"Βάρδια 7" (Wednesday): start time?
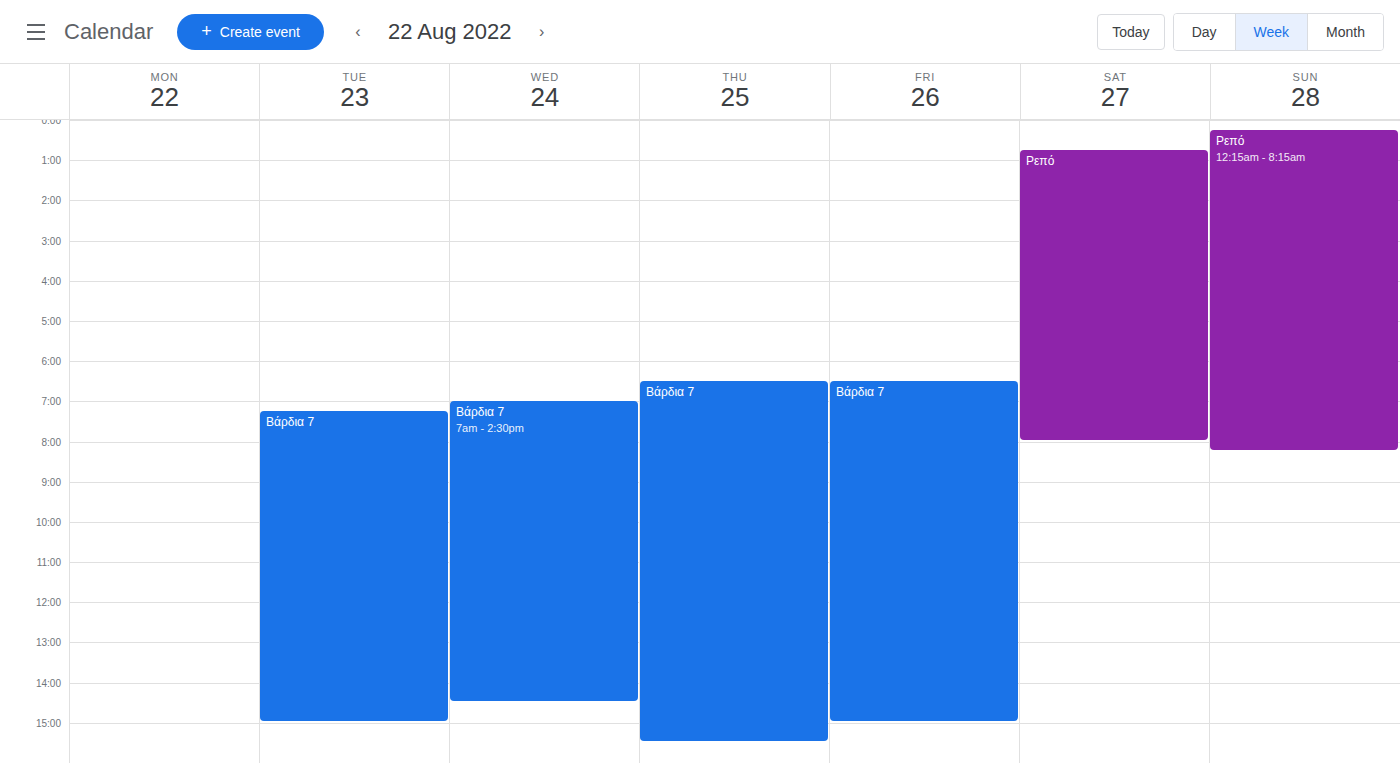
7:00 AM